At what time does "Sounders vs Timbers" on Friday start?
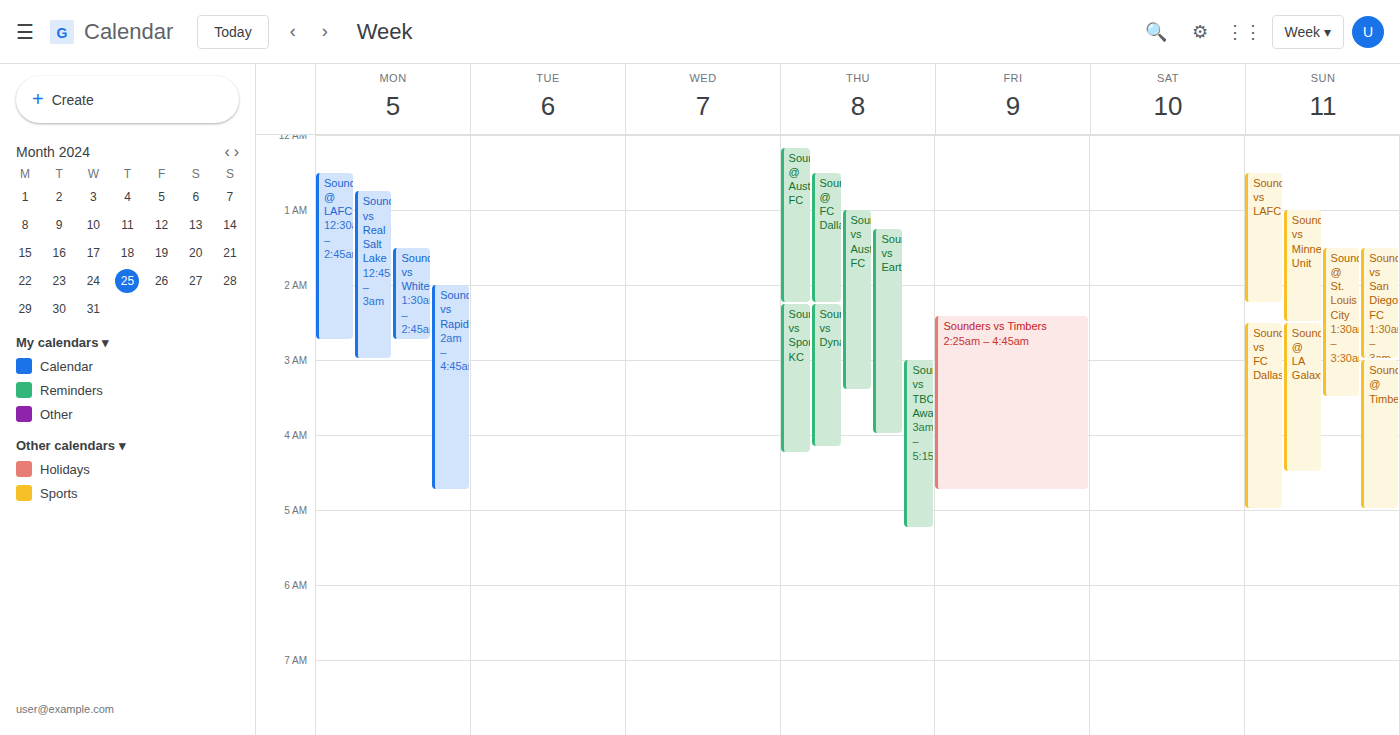
2:25 AM